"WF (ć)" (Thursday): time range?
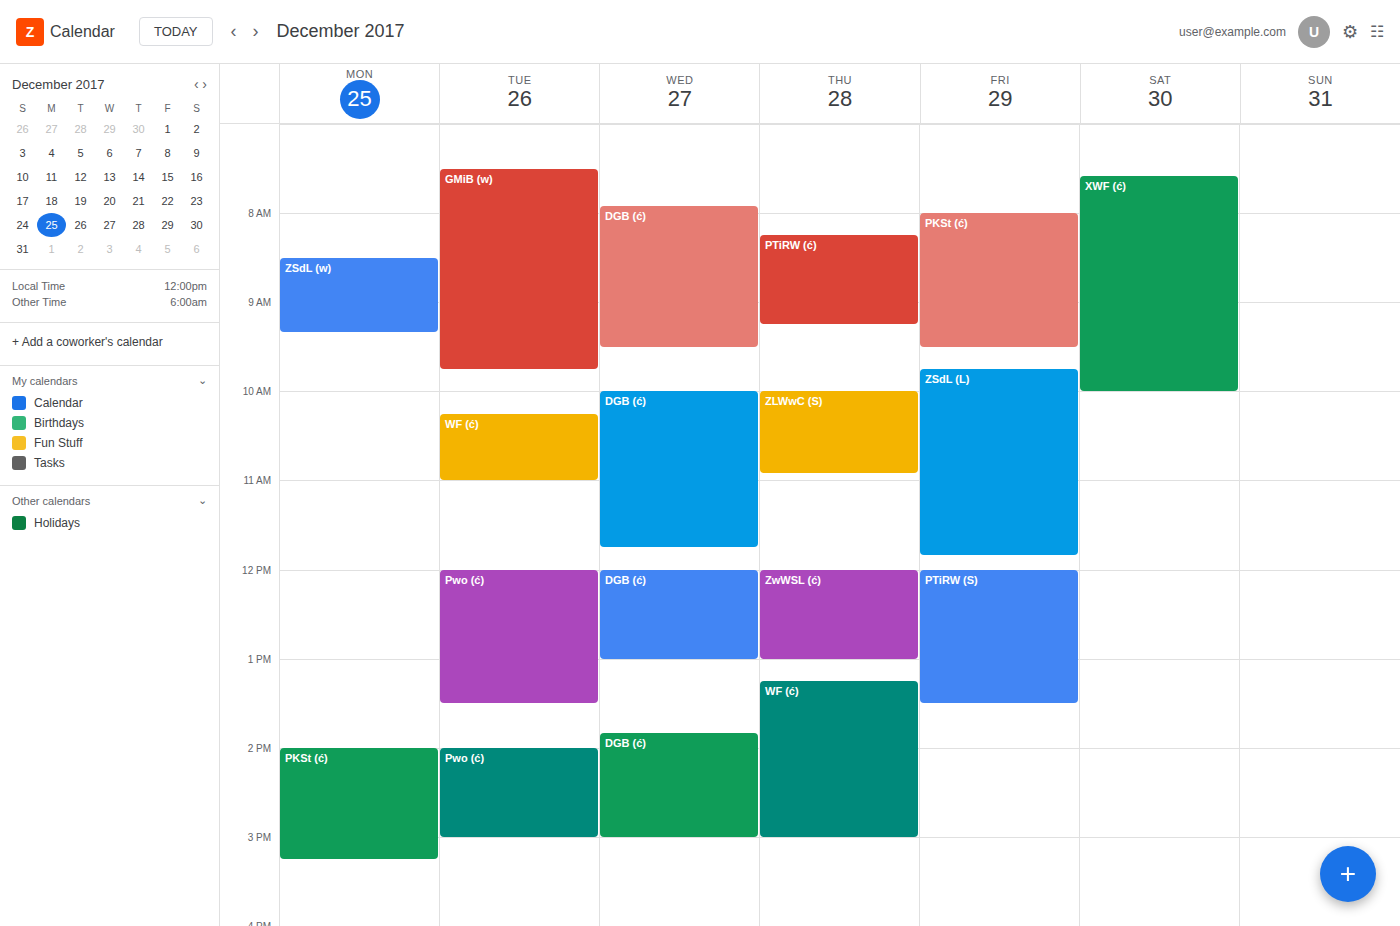
1:15 PM to 3:00 PM